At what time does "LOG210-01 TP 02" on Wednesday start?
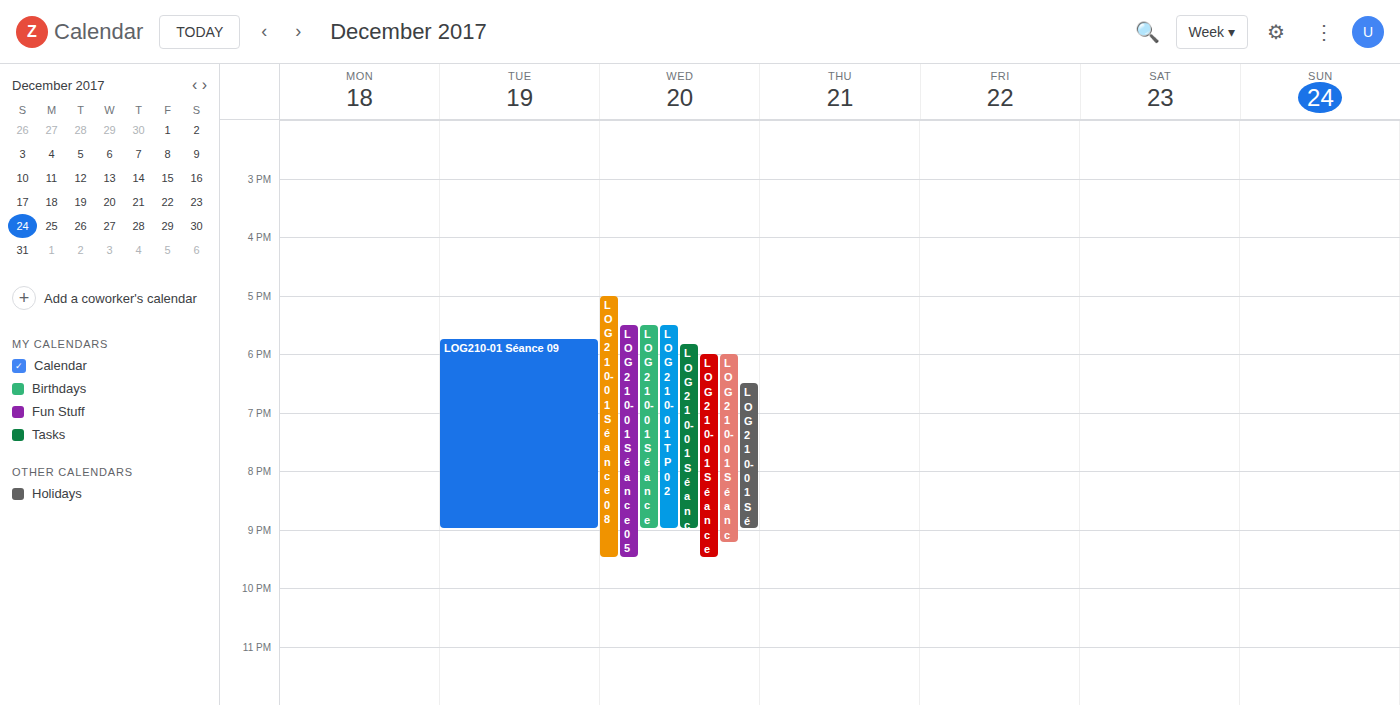
5:30 PM